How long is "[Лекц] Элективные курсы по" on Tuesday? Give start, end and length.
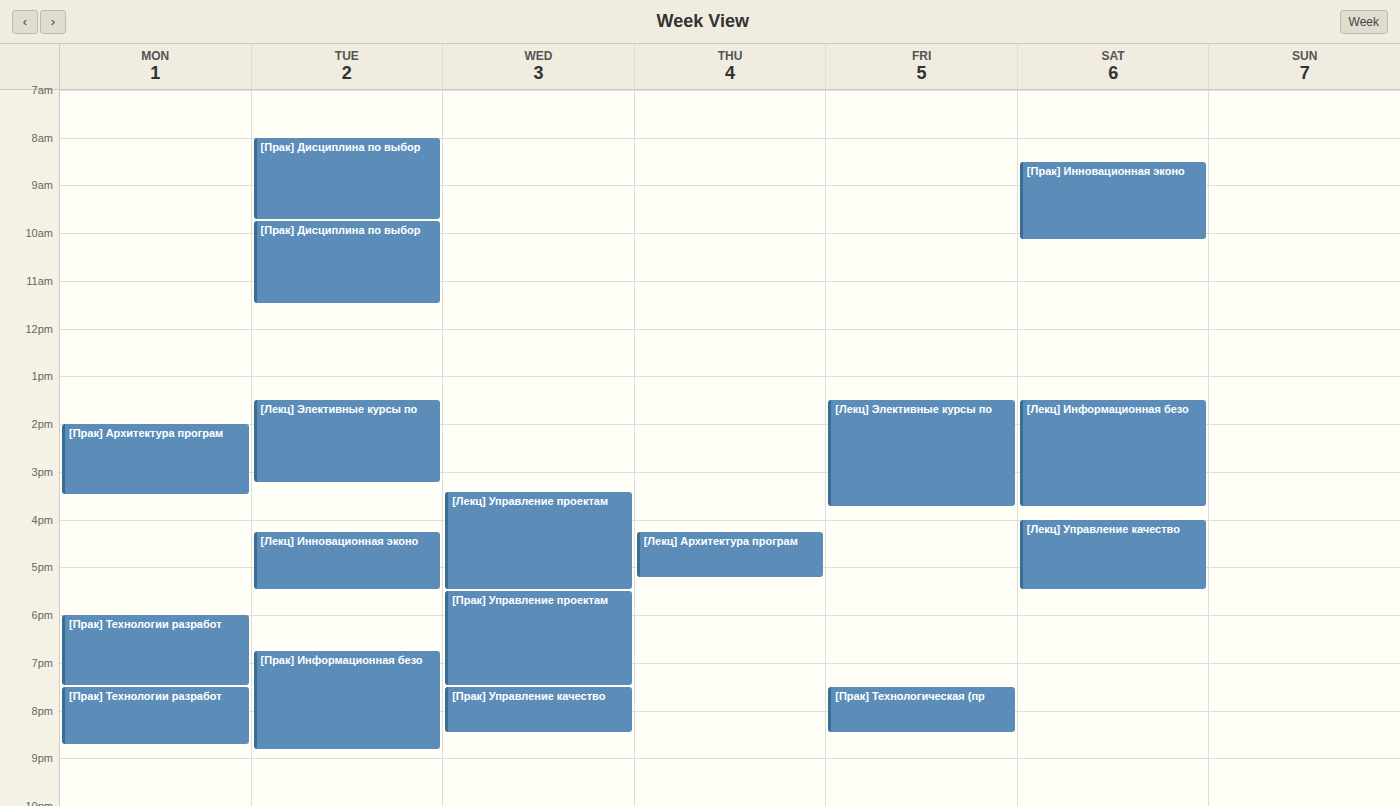
1:30 PM to 3:15 PM, 1 hour 45 minutes